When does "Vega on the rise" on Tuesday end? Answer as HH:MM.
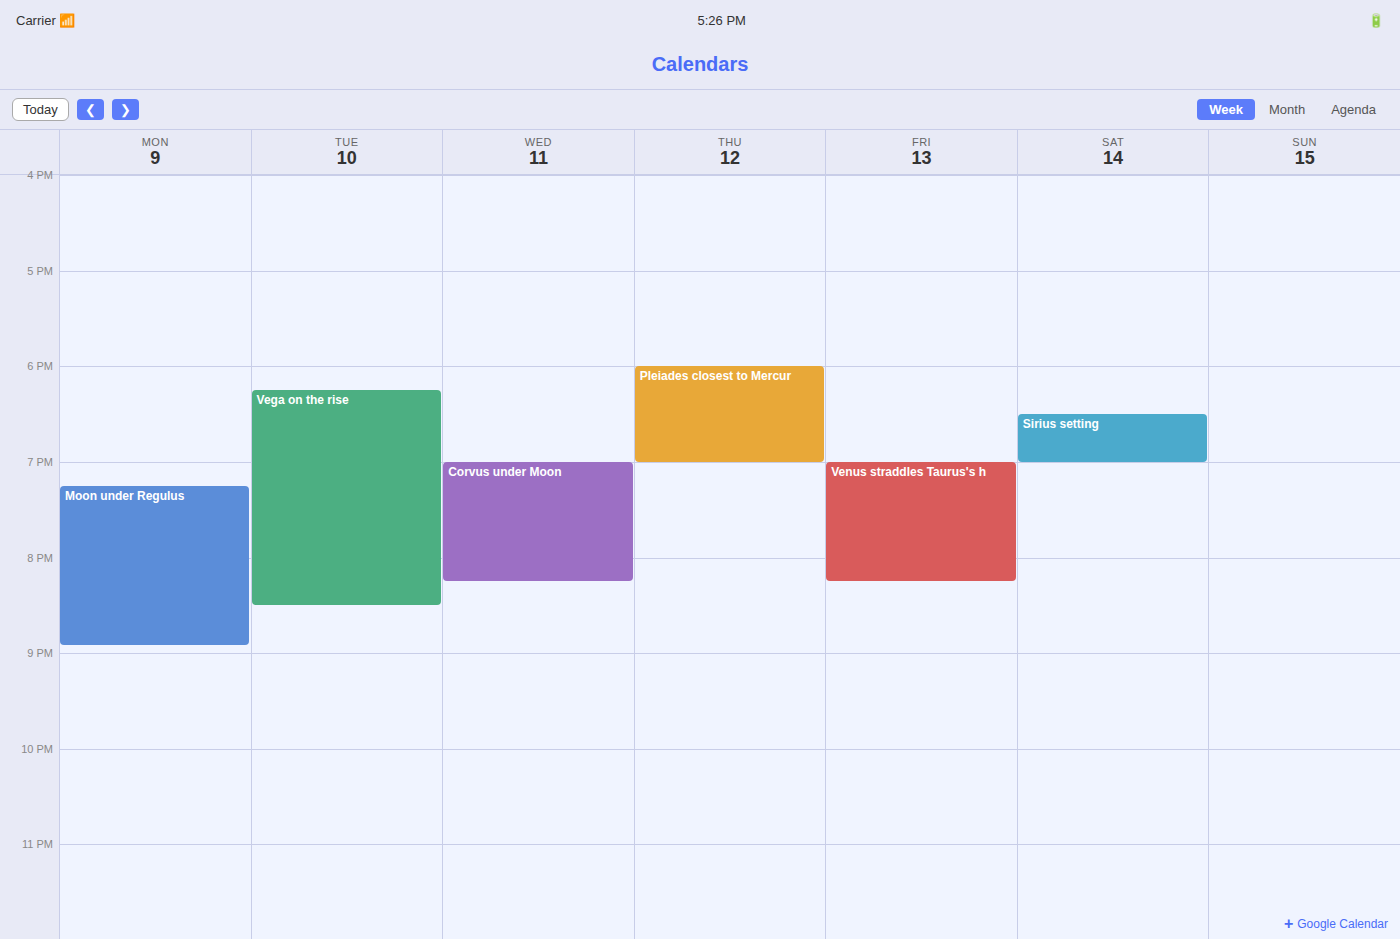
20:30